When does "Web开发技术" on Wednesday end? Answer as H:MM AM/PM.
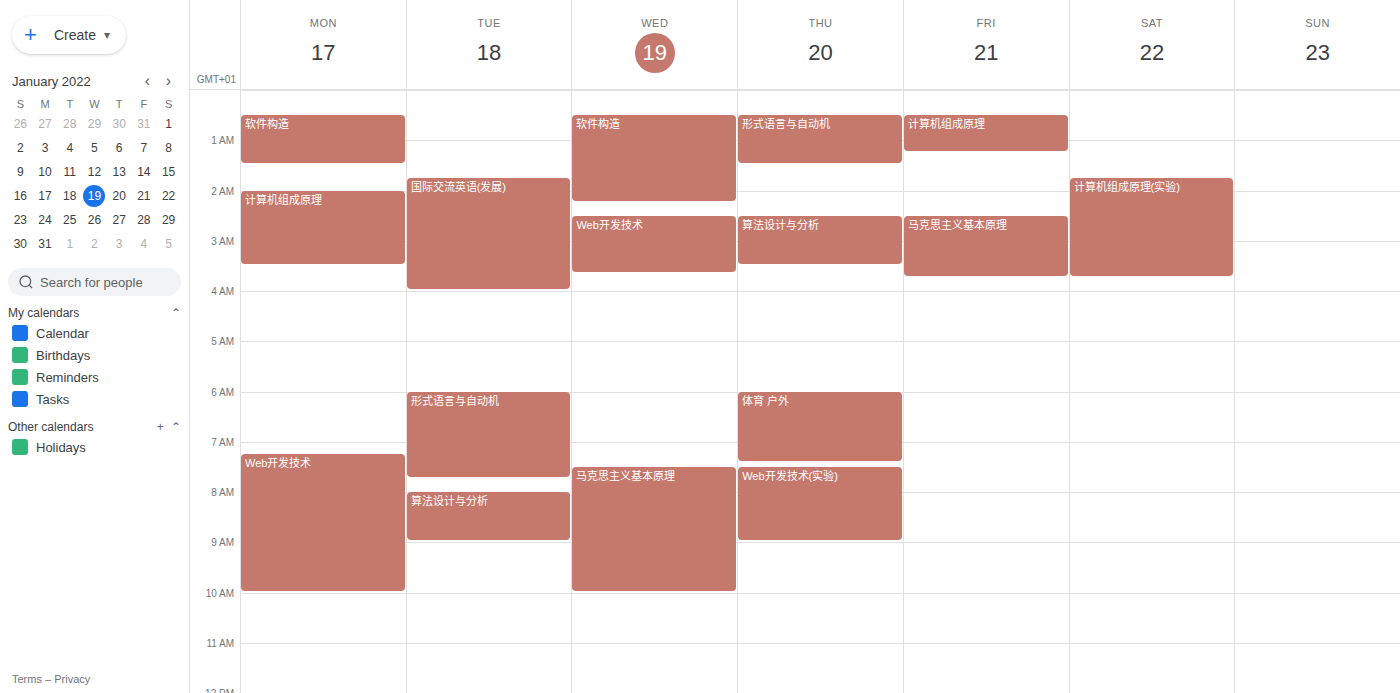
3:40 AM